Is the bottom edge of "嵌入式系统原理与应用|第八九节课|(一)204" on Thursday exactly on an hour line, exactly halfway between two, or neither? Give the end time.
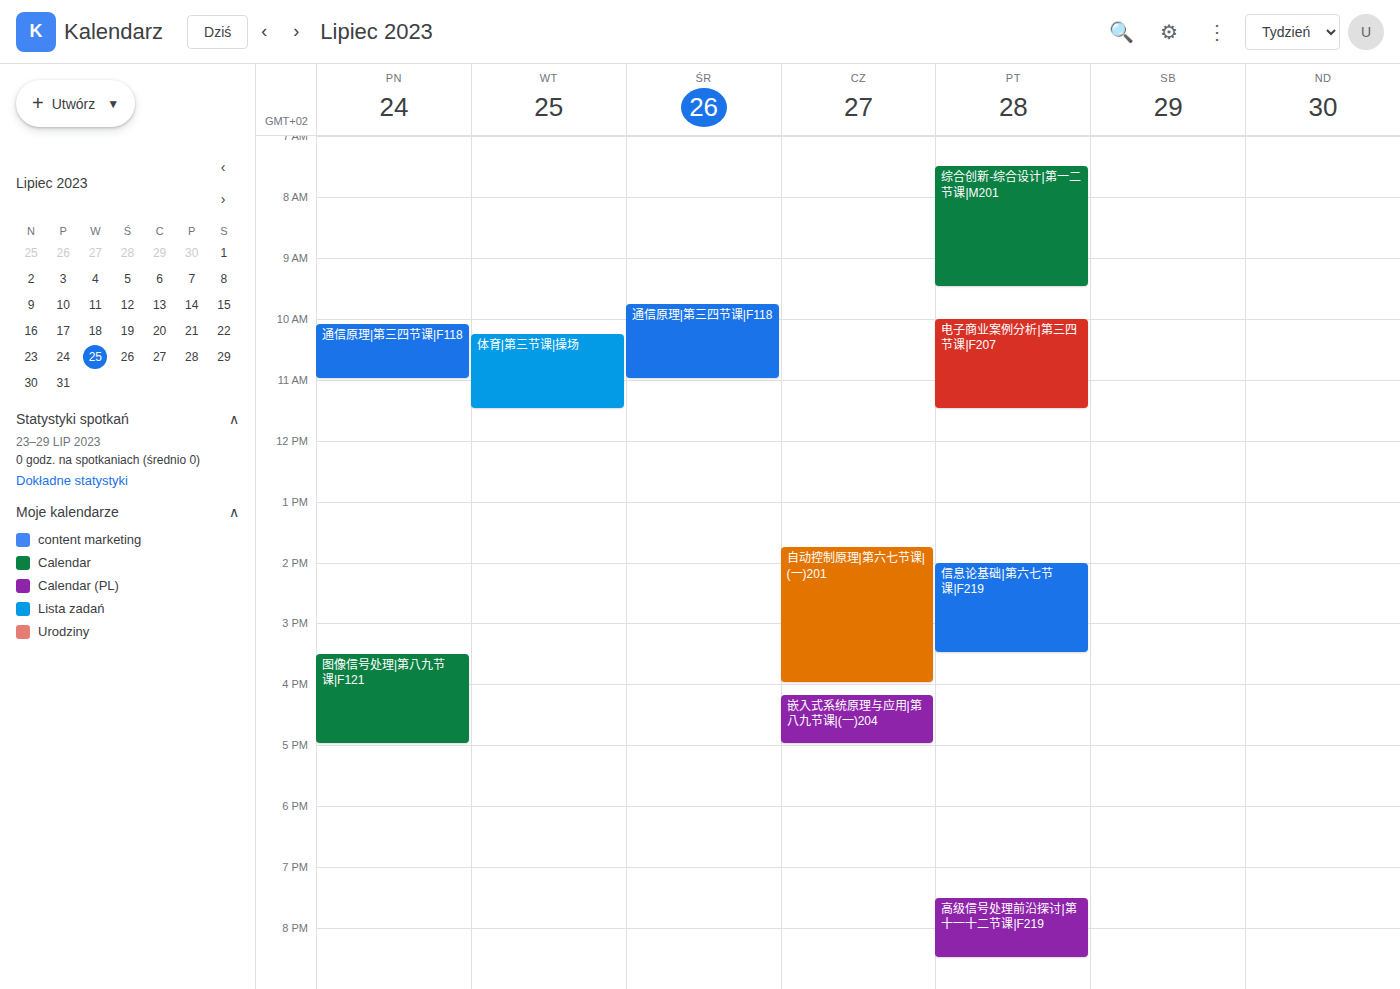
5:00 PM -- exactly on the 5 PM line.